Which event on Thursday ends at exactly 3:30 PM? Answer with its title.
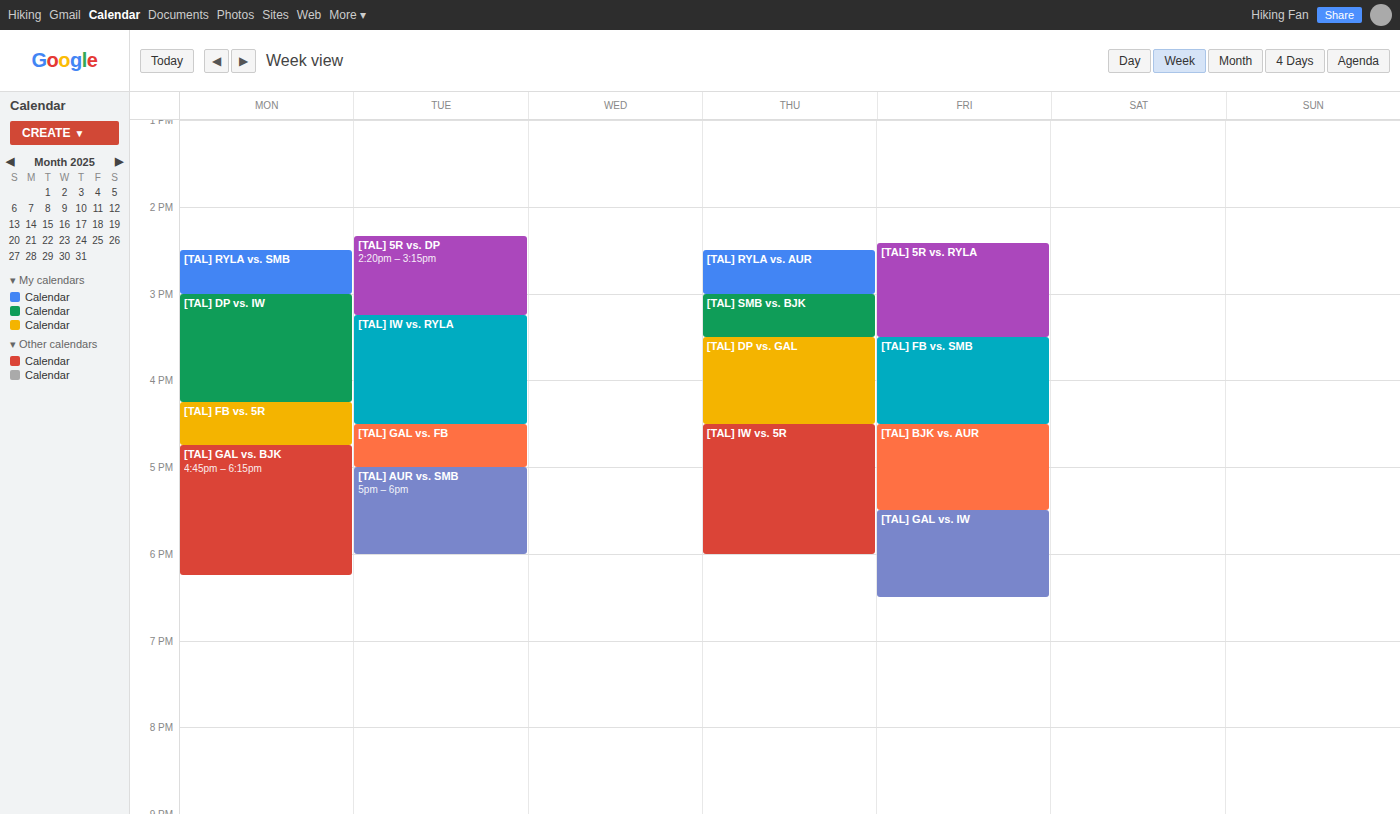
"[TAL] SMB vs. BJK"